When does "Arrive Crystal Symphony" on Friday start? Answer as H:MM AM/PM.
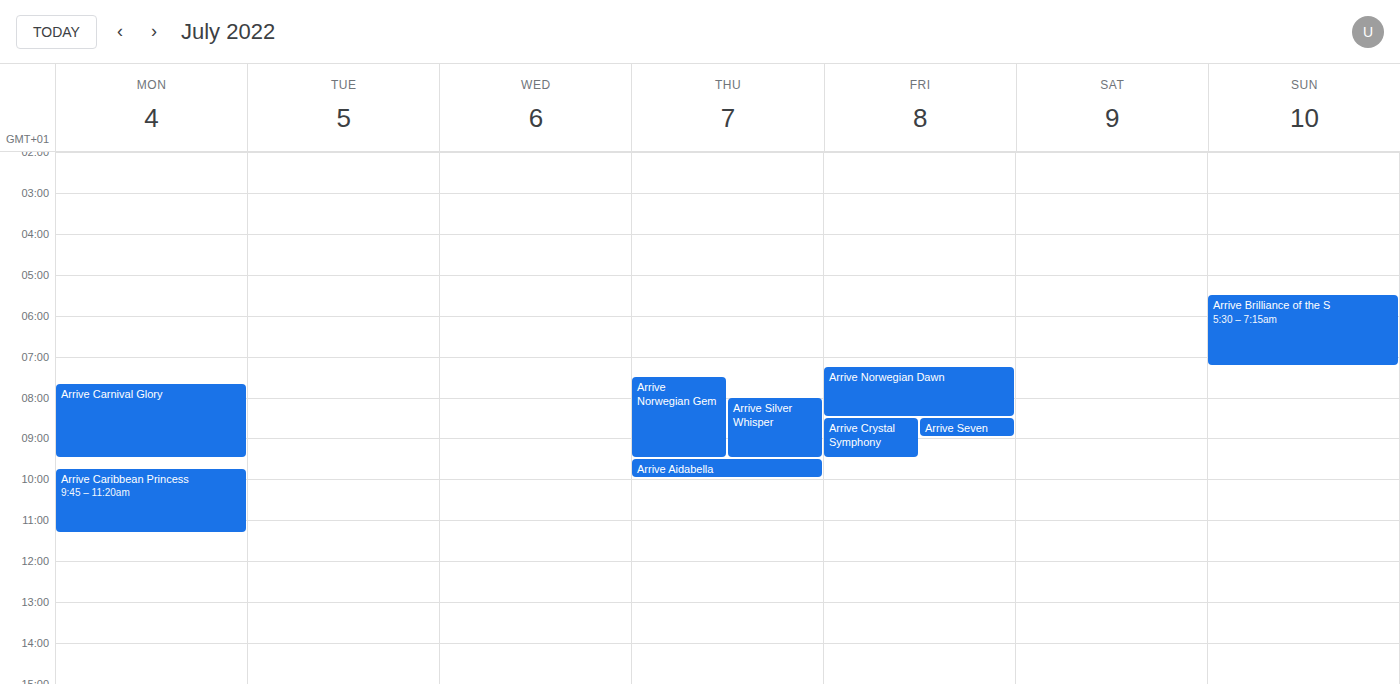
8:30 AM